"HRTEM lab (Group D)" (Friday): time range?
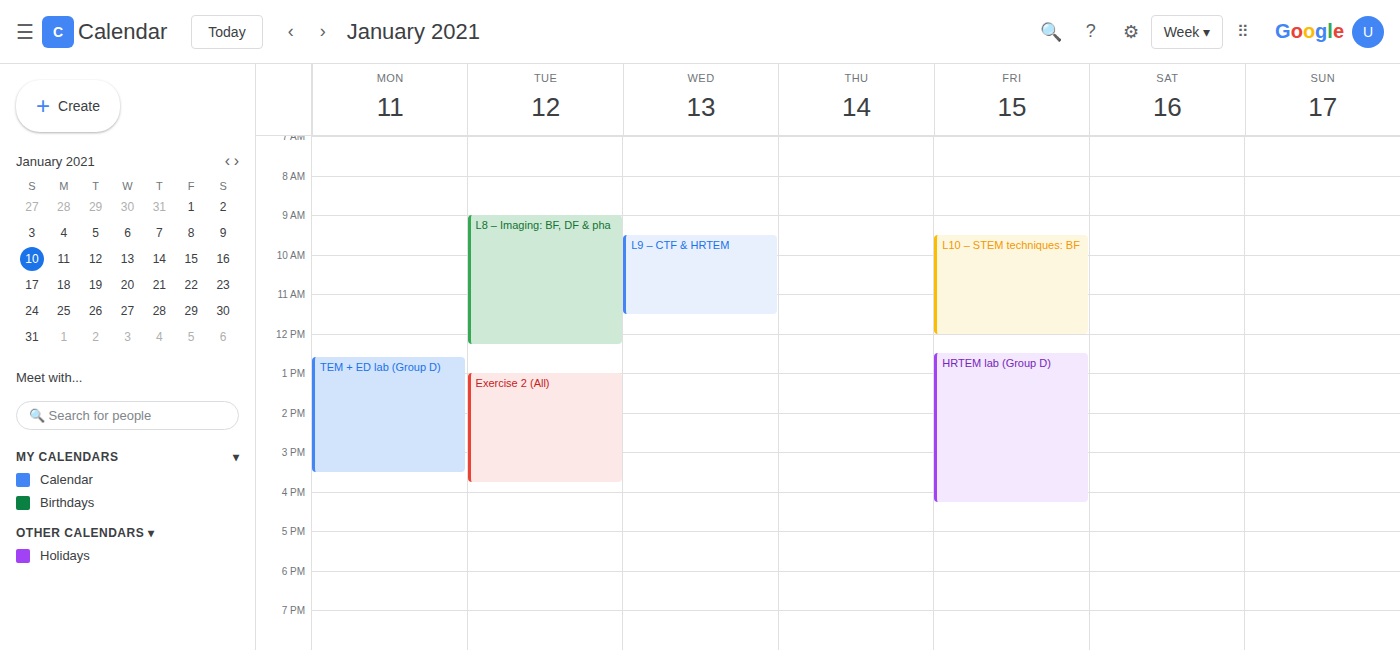
12:30 PM to 4:15 PM